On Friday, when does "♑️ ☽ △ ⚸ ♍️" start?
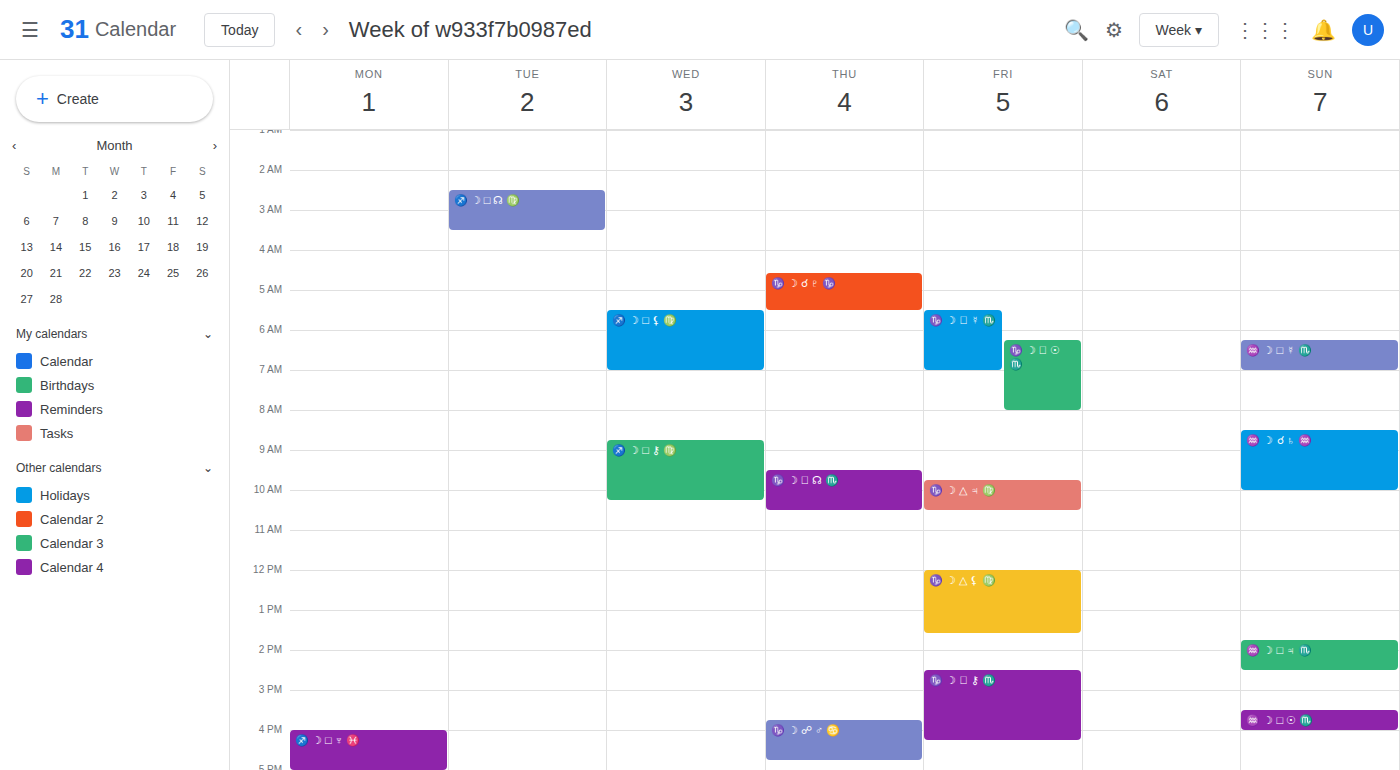
12:00 PM